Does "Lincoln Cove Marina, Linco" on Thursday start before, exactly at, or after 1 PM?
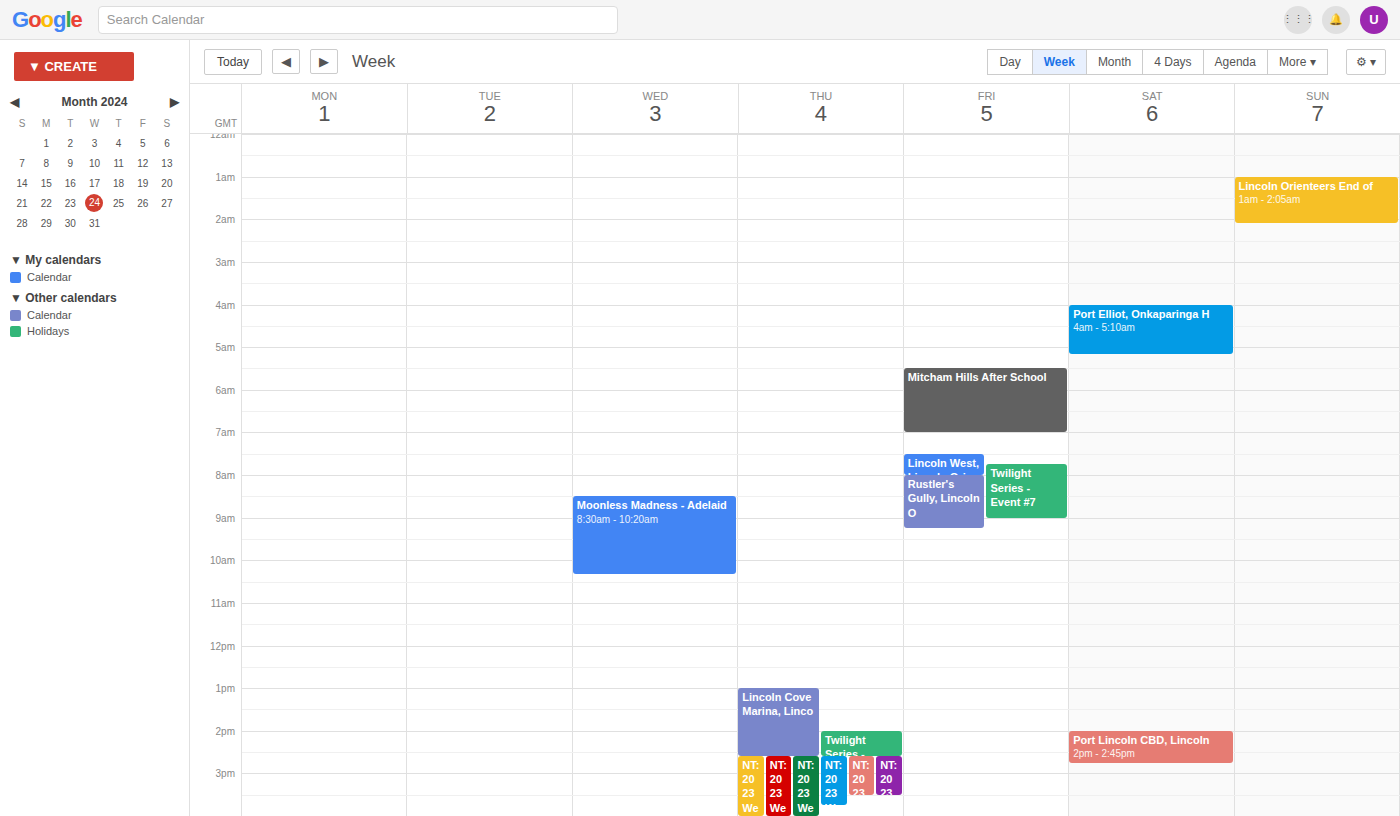
1:00 PM -- exactly at 1 PM, on the 1 PM line.